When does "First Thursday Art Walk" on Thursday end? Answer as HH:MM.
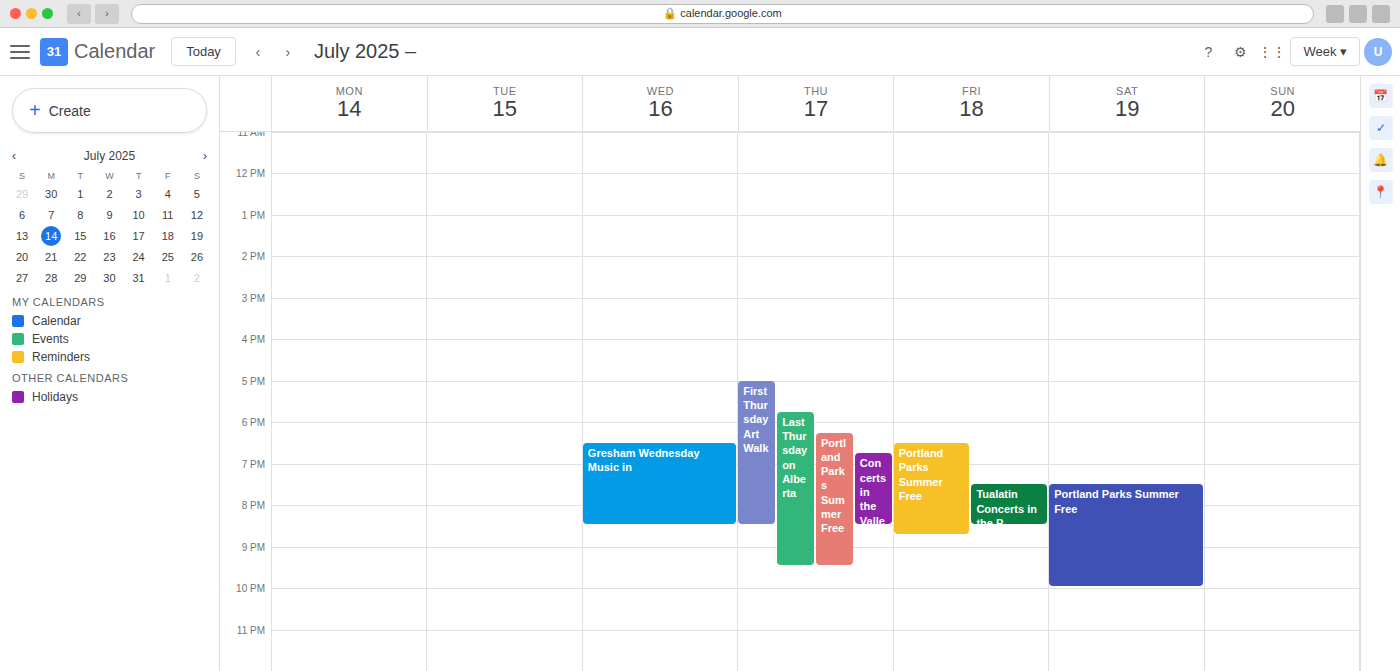
20:30